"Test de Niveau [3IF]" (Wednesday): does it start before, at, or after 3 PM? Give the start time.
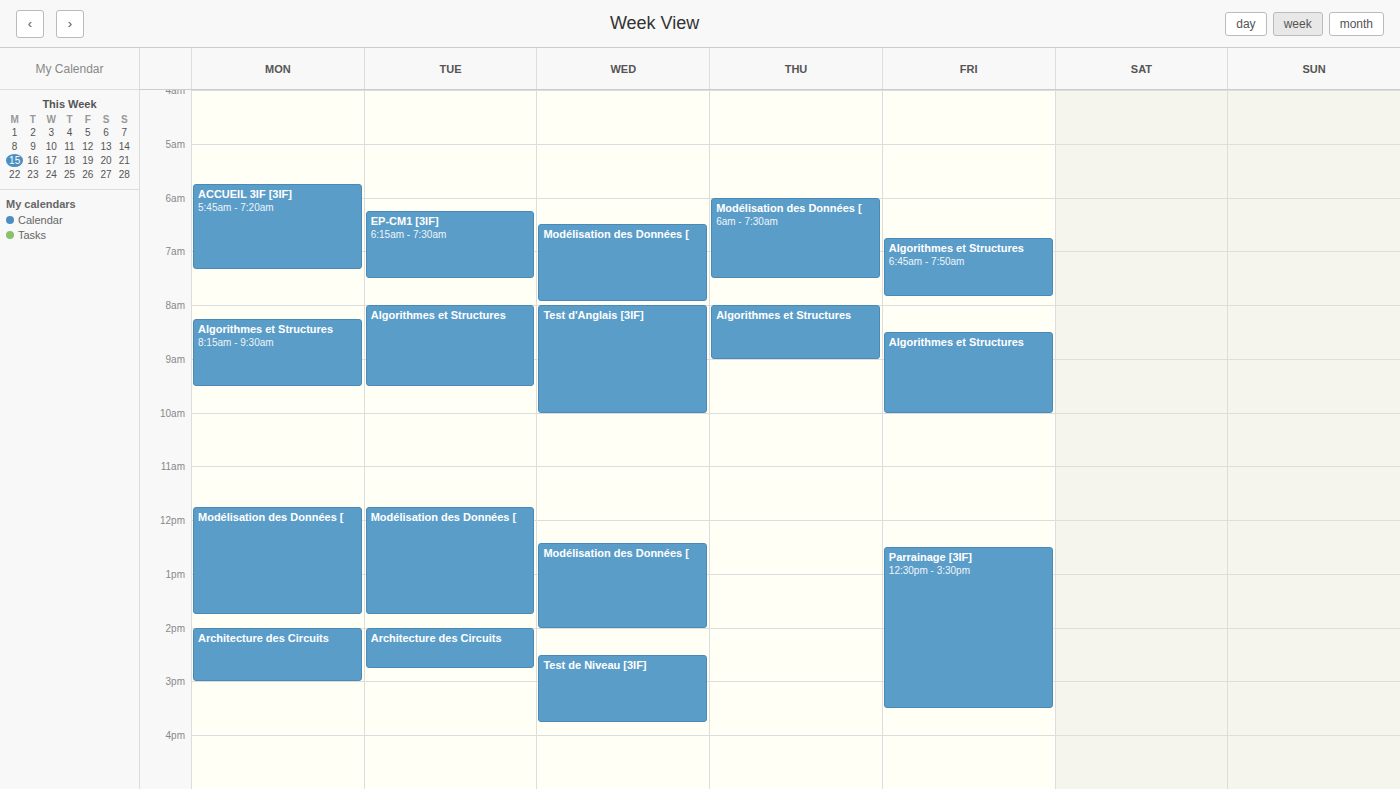
2:30 PM -- before 3 PM, 30 minutes above the 3 PM line.